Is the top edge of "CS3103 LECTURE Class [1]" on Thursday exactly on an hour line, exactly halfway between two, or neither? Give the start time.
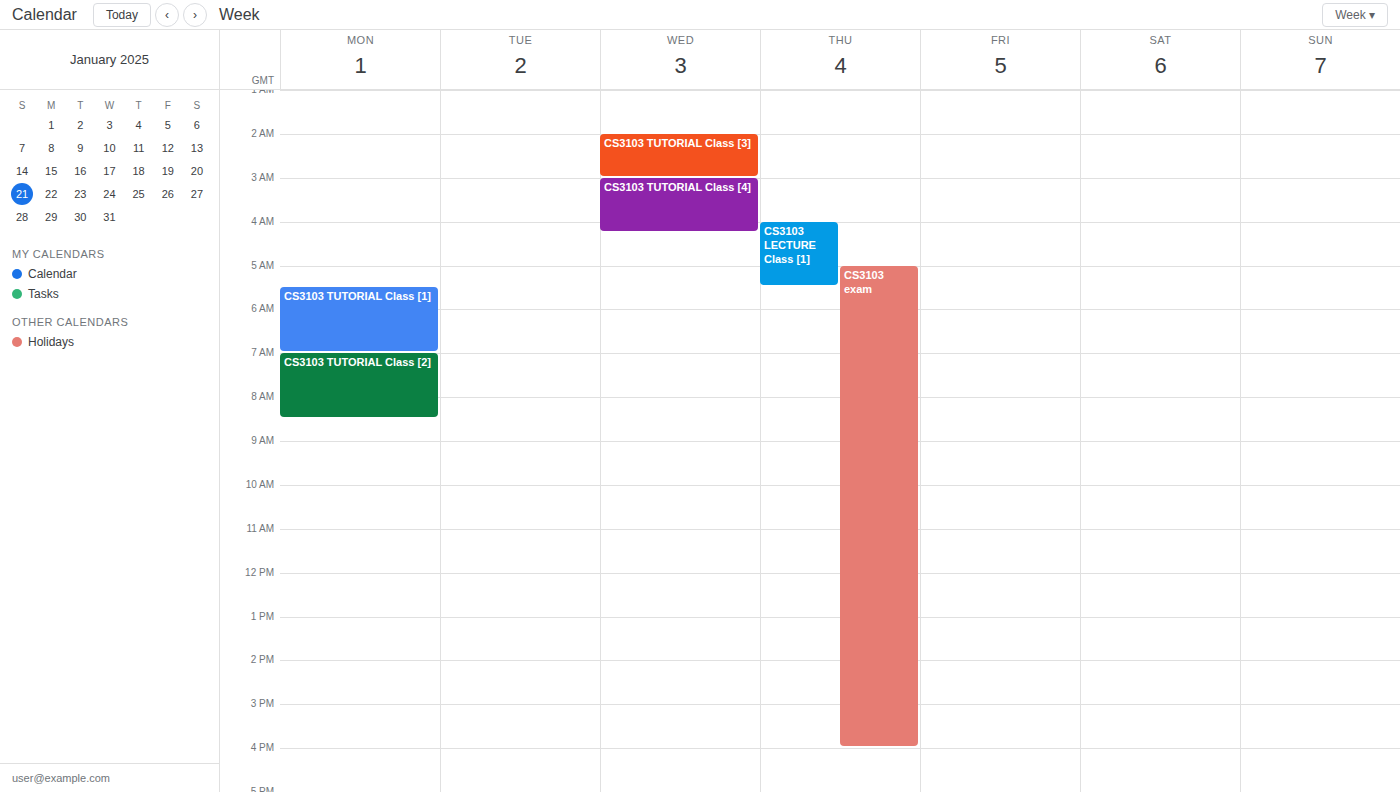
04:00 -- exactly on the 04:00 line.